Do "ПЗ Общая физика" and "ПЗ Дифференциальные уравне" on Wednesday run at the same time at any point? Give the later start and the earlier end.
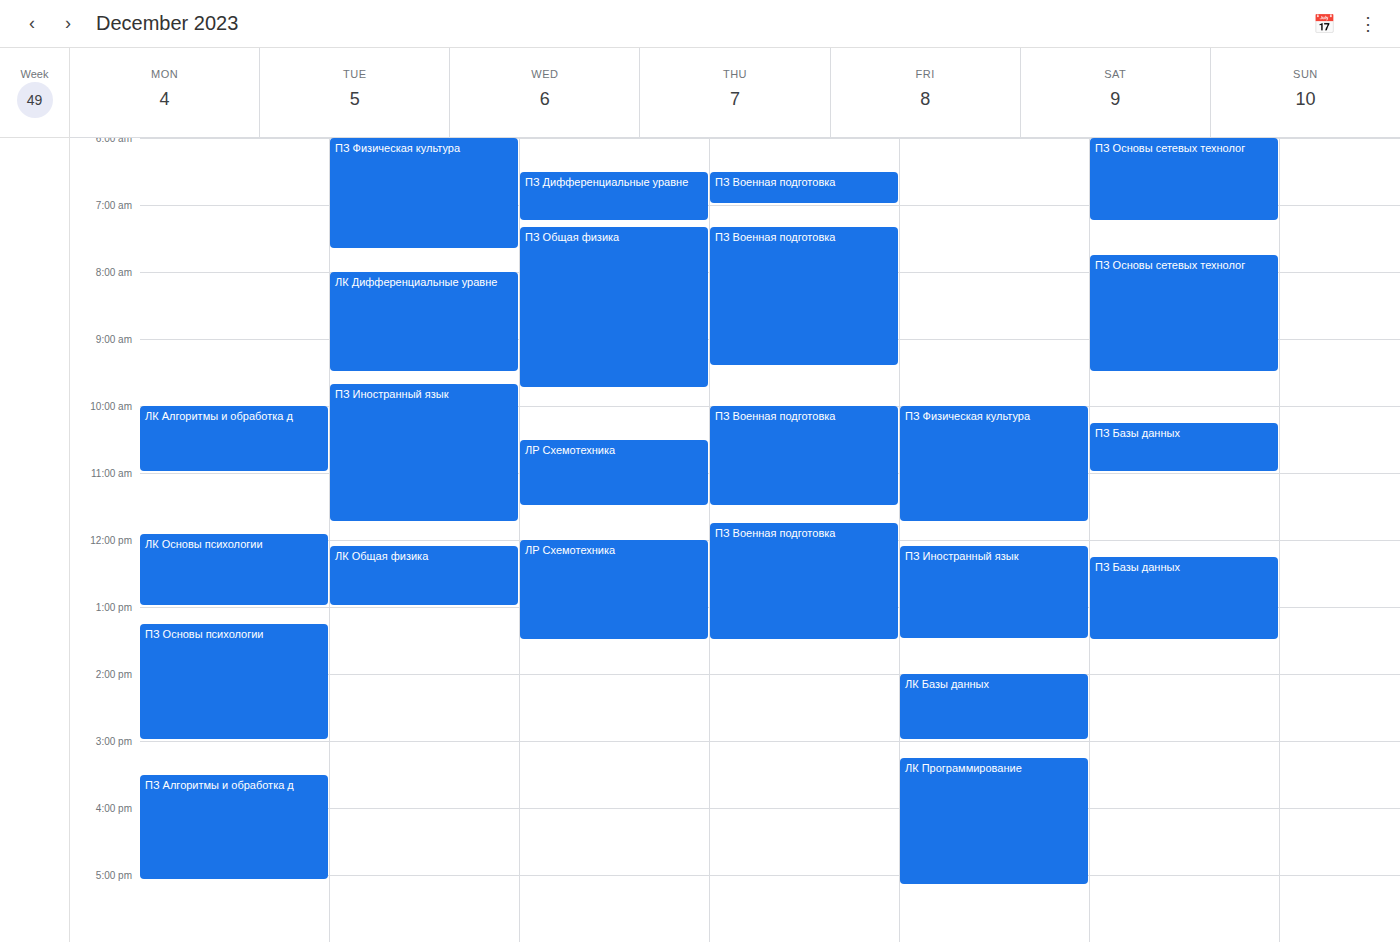
"ПЗ Дифференциальные уравне" ends at 7:15 AM and "ПЗ Общая физика" starts at 7:20 AM -- no overlap.